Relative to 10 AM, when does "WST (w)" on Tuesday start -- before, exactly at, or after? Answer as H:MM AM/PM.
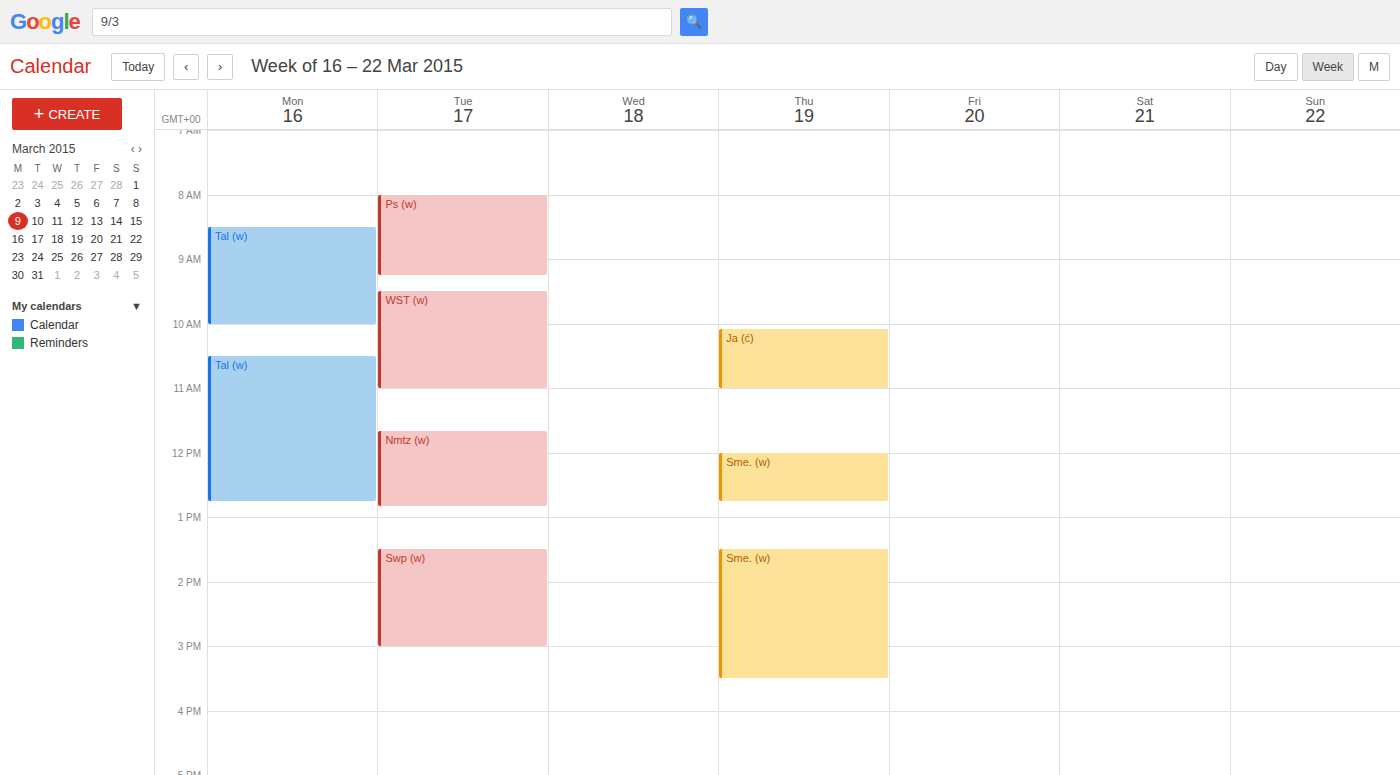
9:30 AM -- before 10 AM, 30 minutes above the 10 AM line.